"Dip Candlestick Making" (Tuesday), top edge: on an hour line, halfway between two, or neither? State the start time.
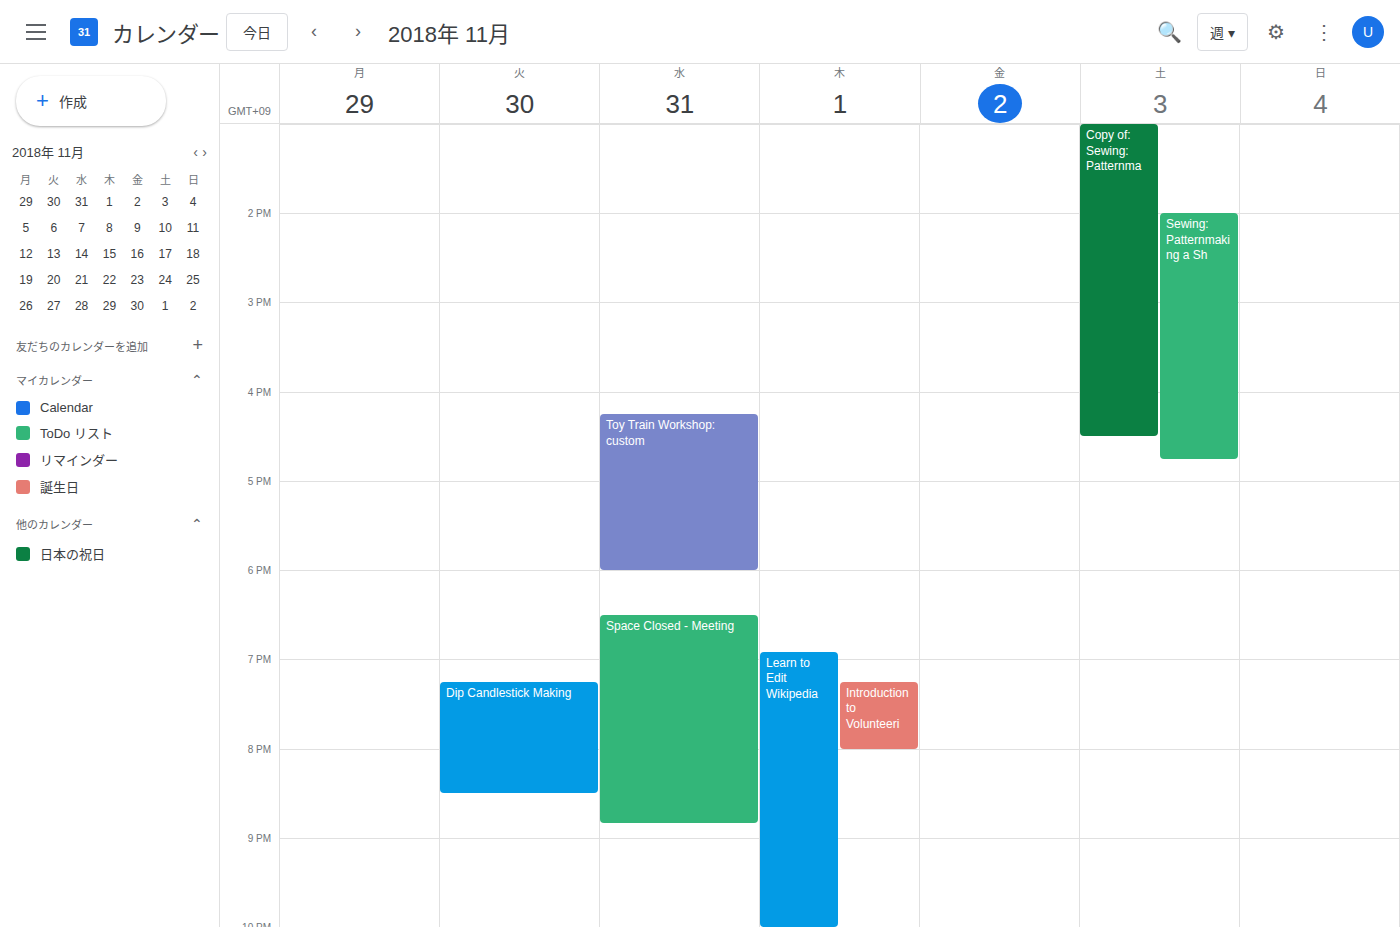
7:15 PM -- neither: a quarter of the way from the 7 PM line to the 8 PM line.